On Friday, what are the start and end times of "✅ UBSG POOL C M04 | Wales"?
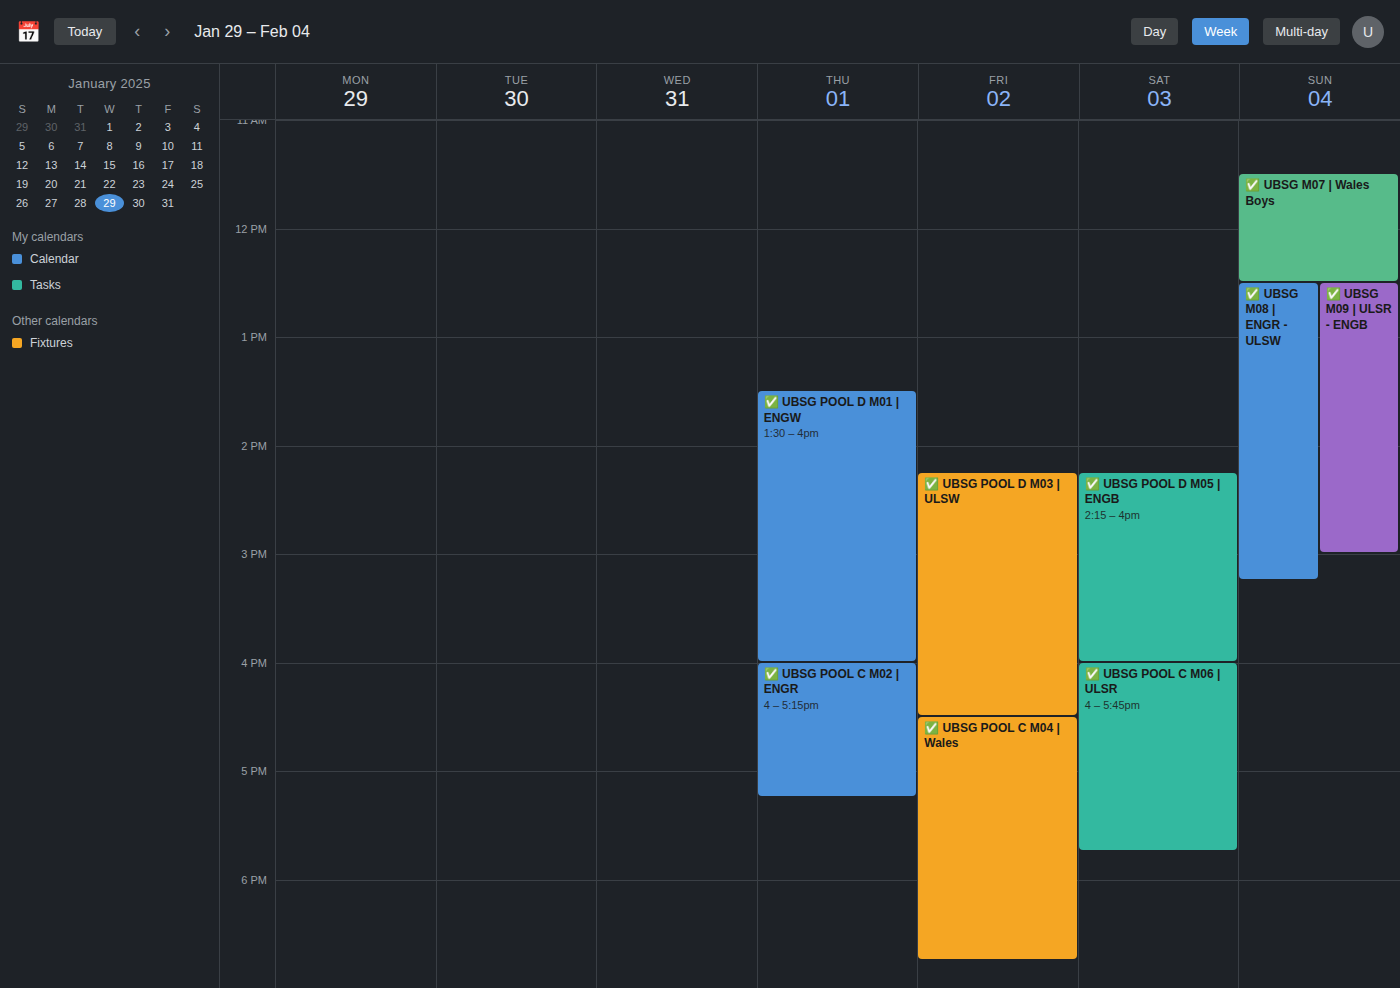
4:30 PM to 6:45 PM